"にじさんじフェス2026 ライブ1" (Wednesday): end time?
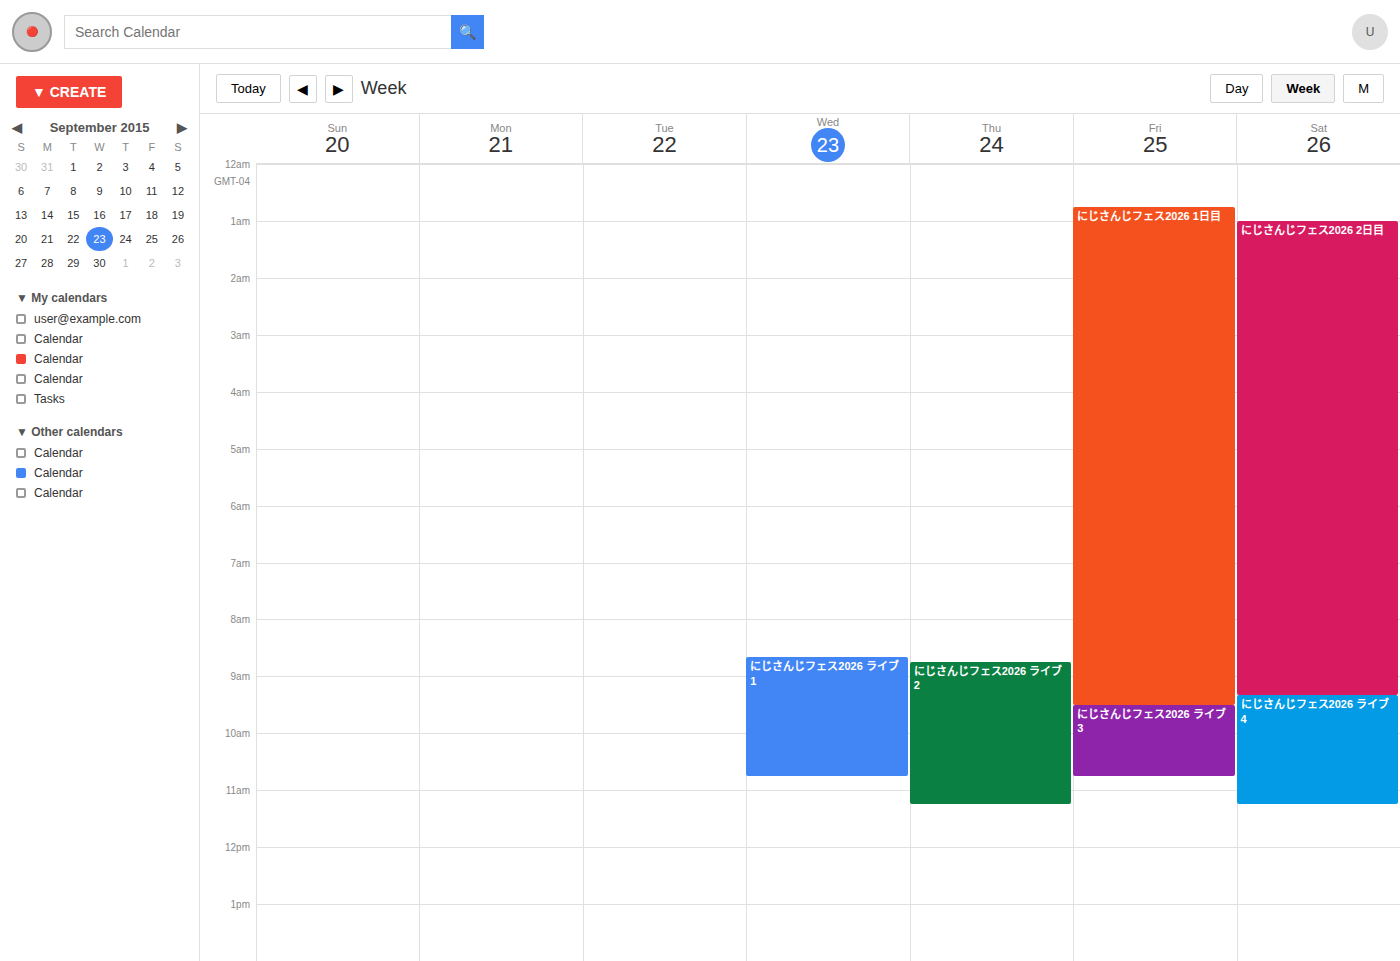
10:45 AM